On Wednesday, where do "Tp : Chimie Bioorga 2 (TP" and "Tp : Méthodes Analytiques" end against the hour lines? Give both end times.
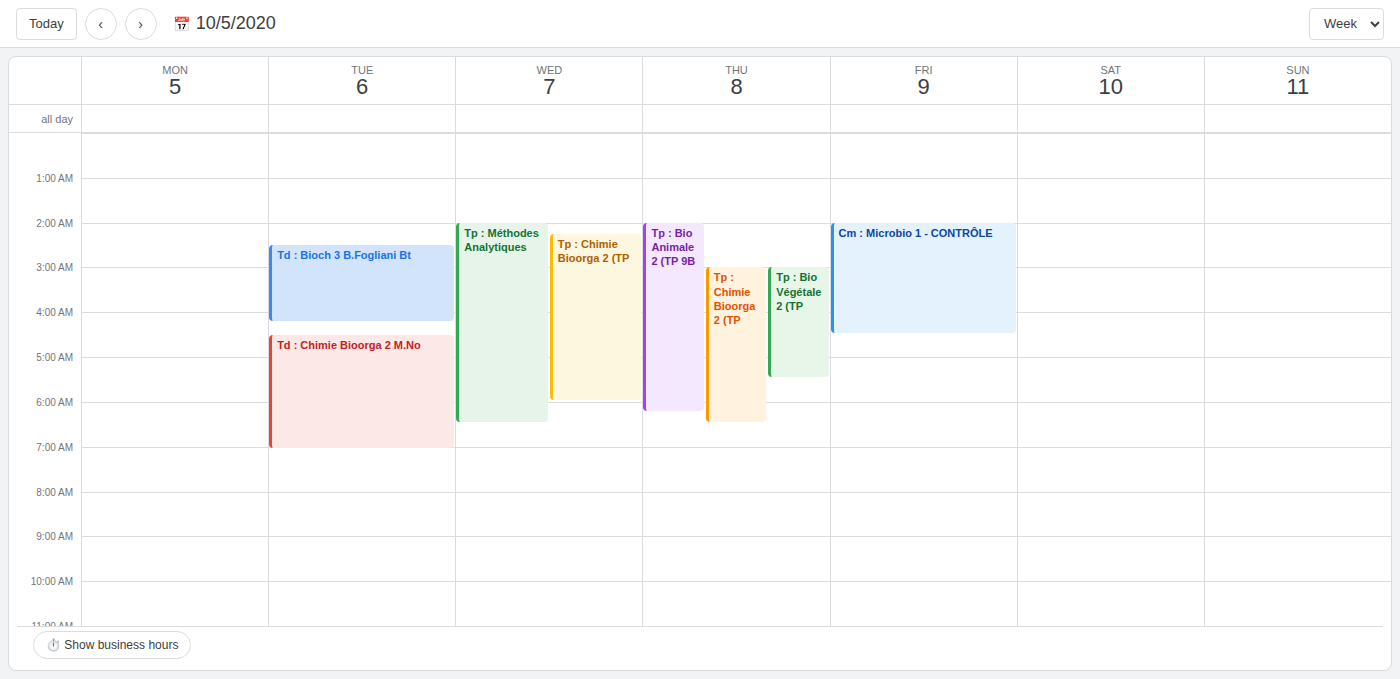
"Tp : Chimie Bioorga 2 (TP": 6:00 AM, exactly on the 6 AM line. "Tp : Méthodes Analytiques": 6:30 AM, halfway between the 6 AM and 7 AM lines.